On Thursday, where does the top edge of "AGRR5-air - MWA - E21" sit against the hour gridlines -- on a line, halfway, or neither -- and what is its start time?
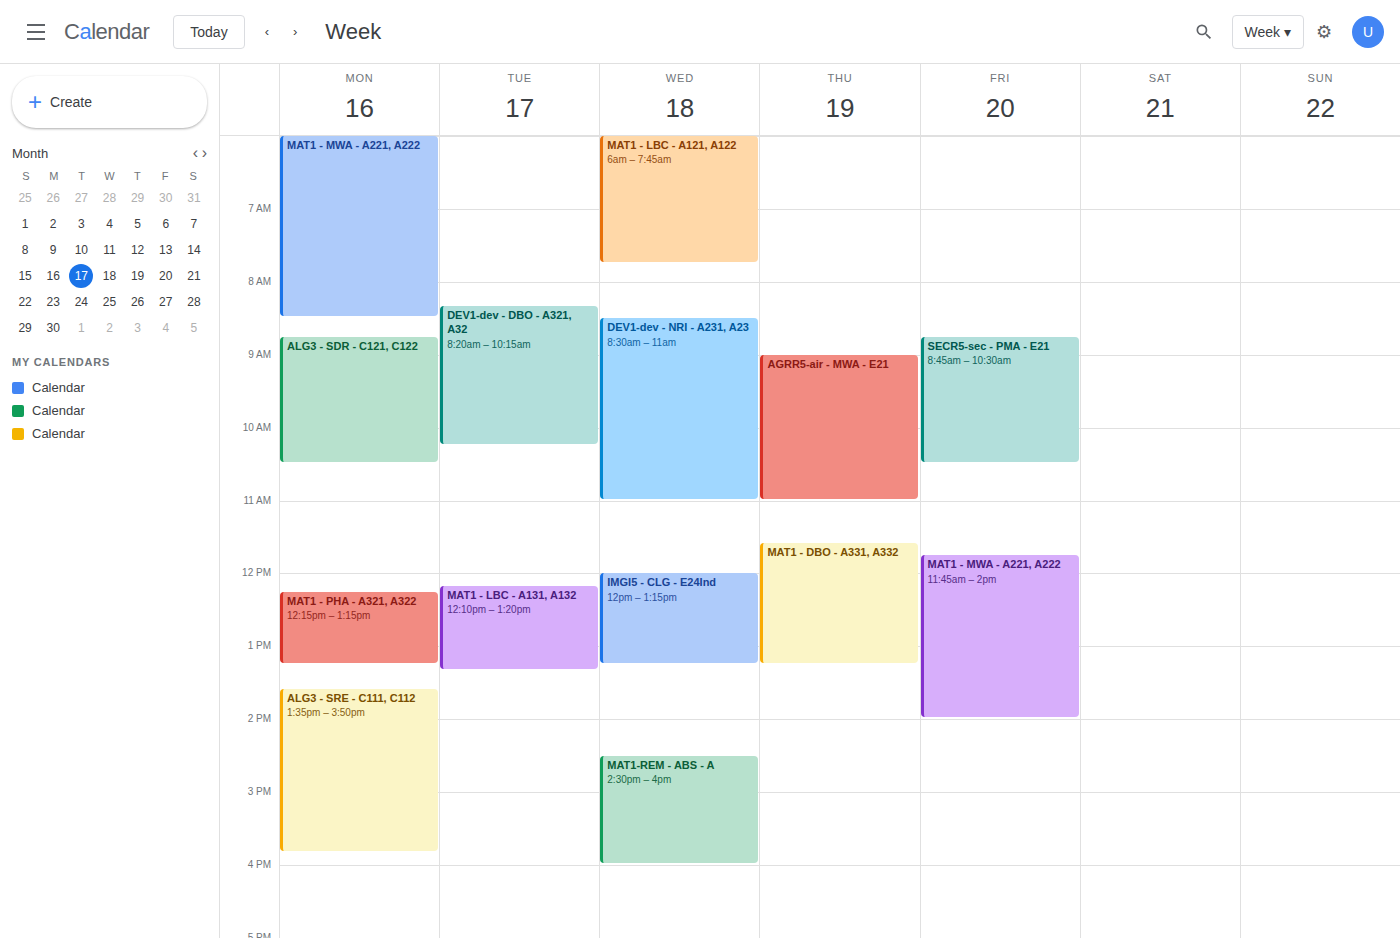
9:00 AM -- exactly on the 9 AM line.